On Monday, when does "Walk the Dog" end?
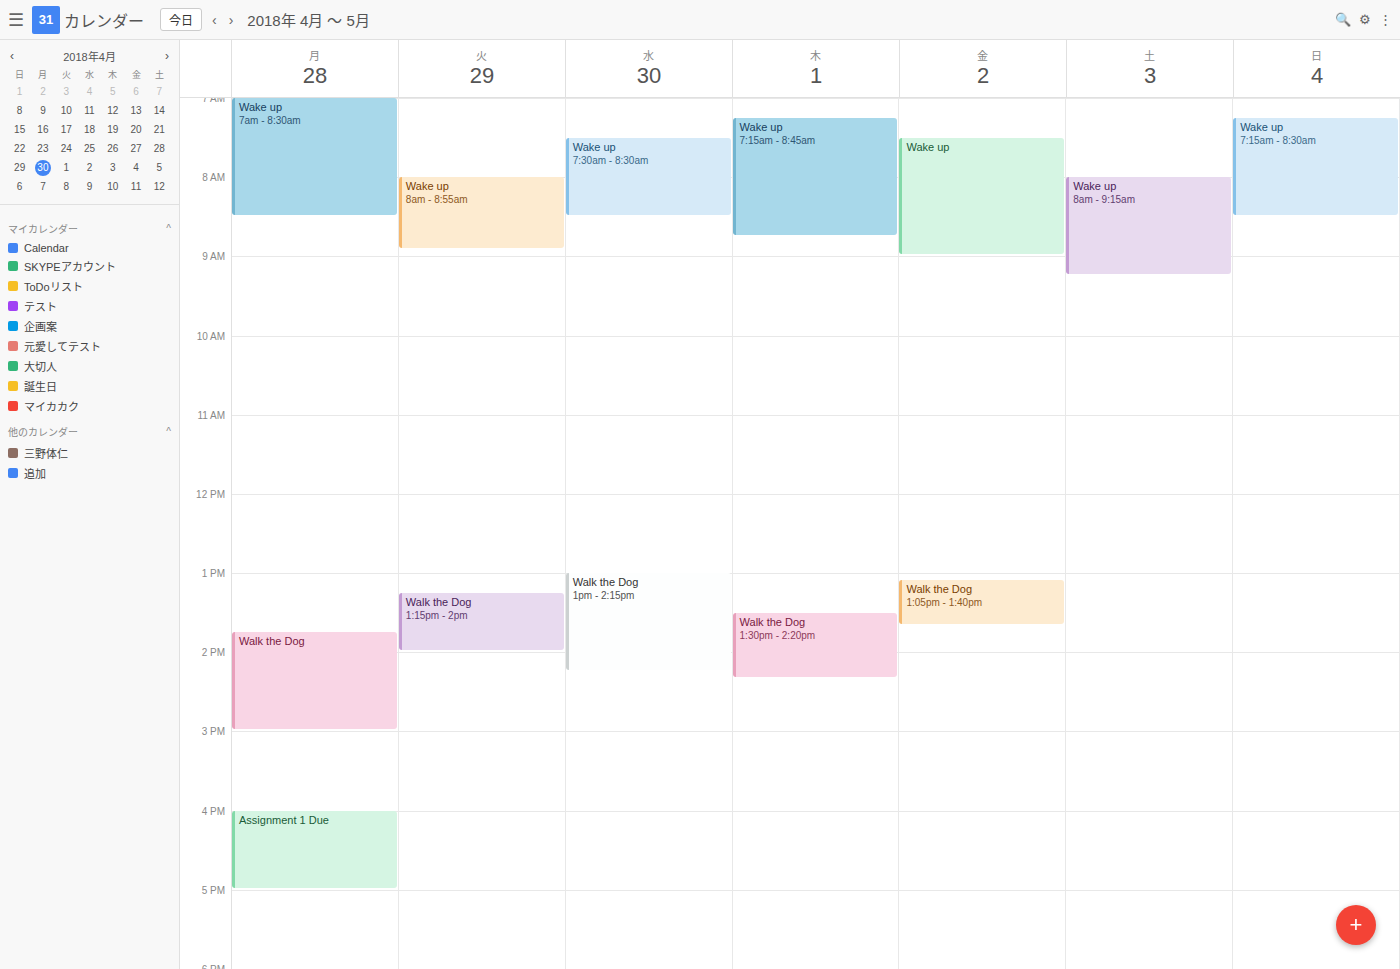
3:00 PM